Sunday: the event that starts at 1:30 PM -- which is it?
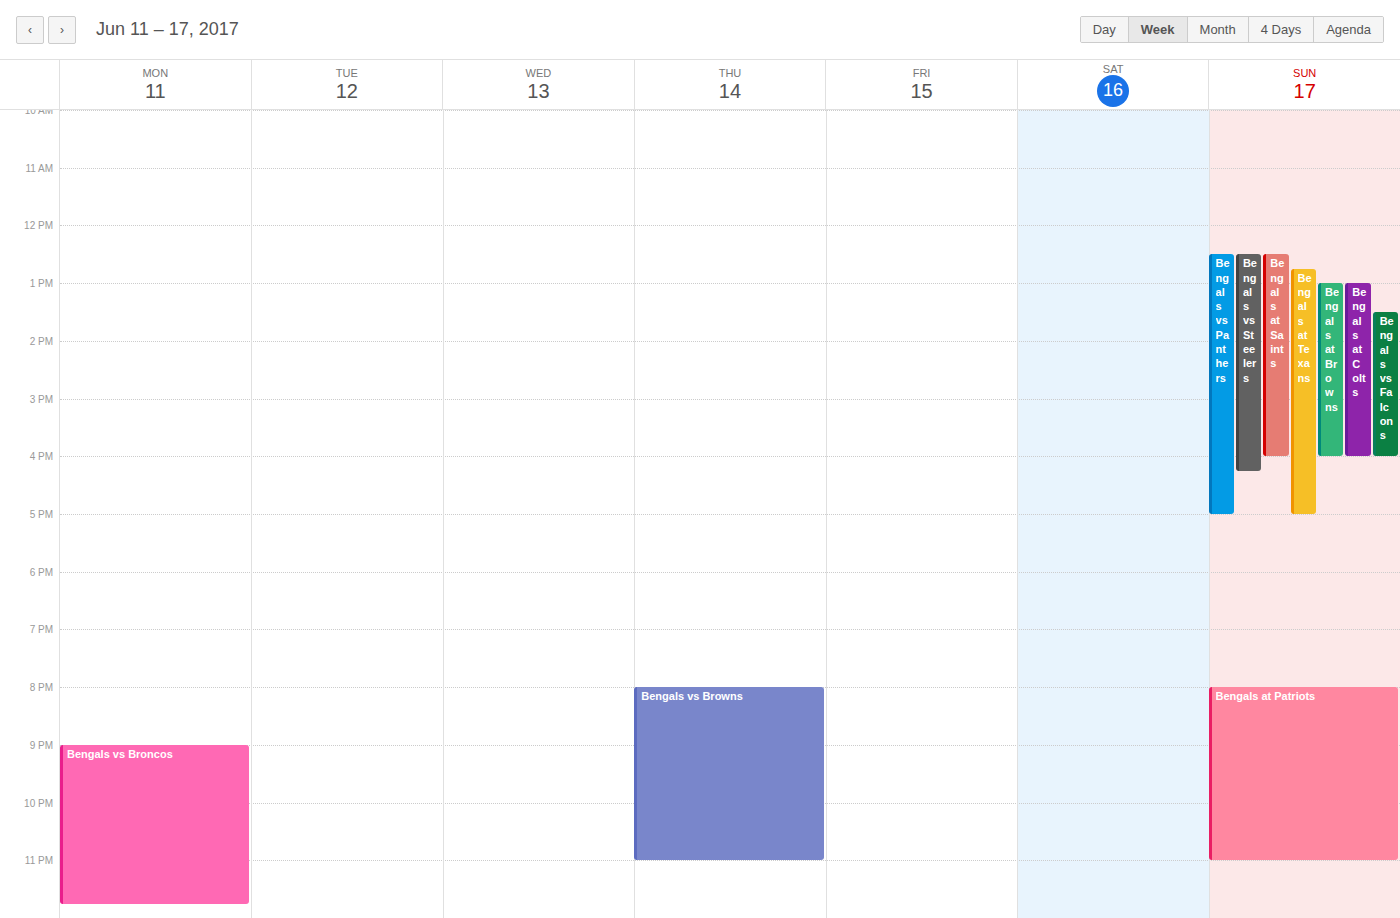
"Bengals vs Falcons"